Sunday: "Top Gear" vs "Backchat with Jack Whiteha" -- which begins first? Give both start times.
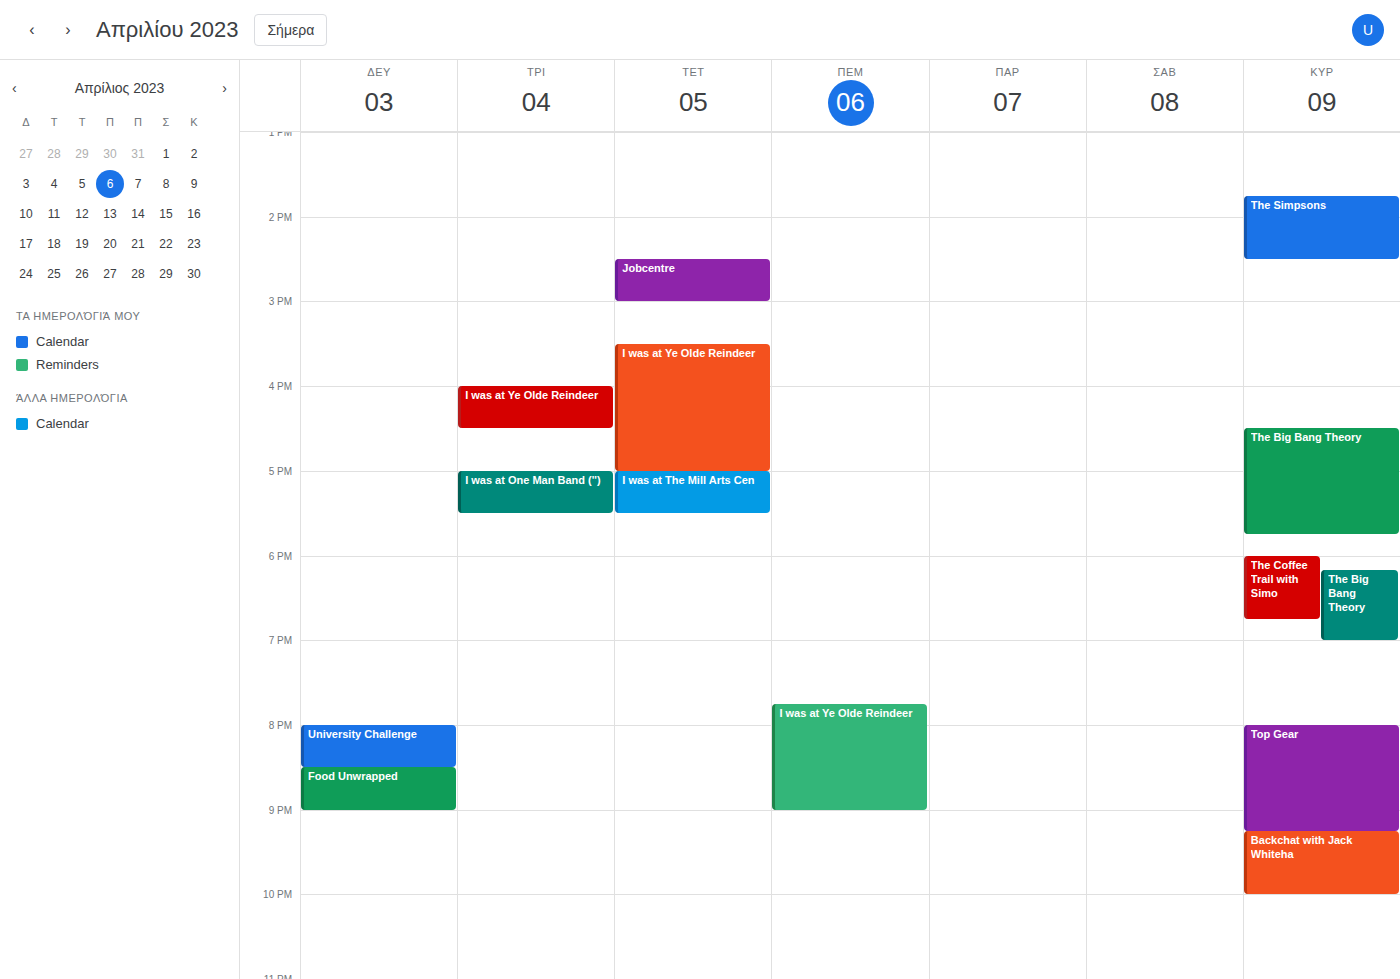
"Top Gear" 20:00; "Backchat with Jack Whiteha" 21:15.